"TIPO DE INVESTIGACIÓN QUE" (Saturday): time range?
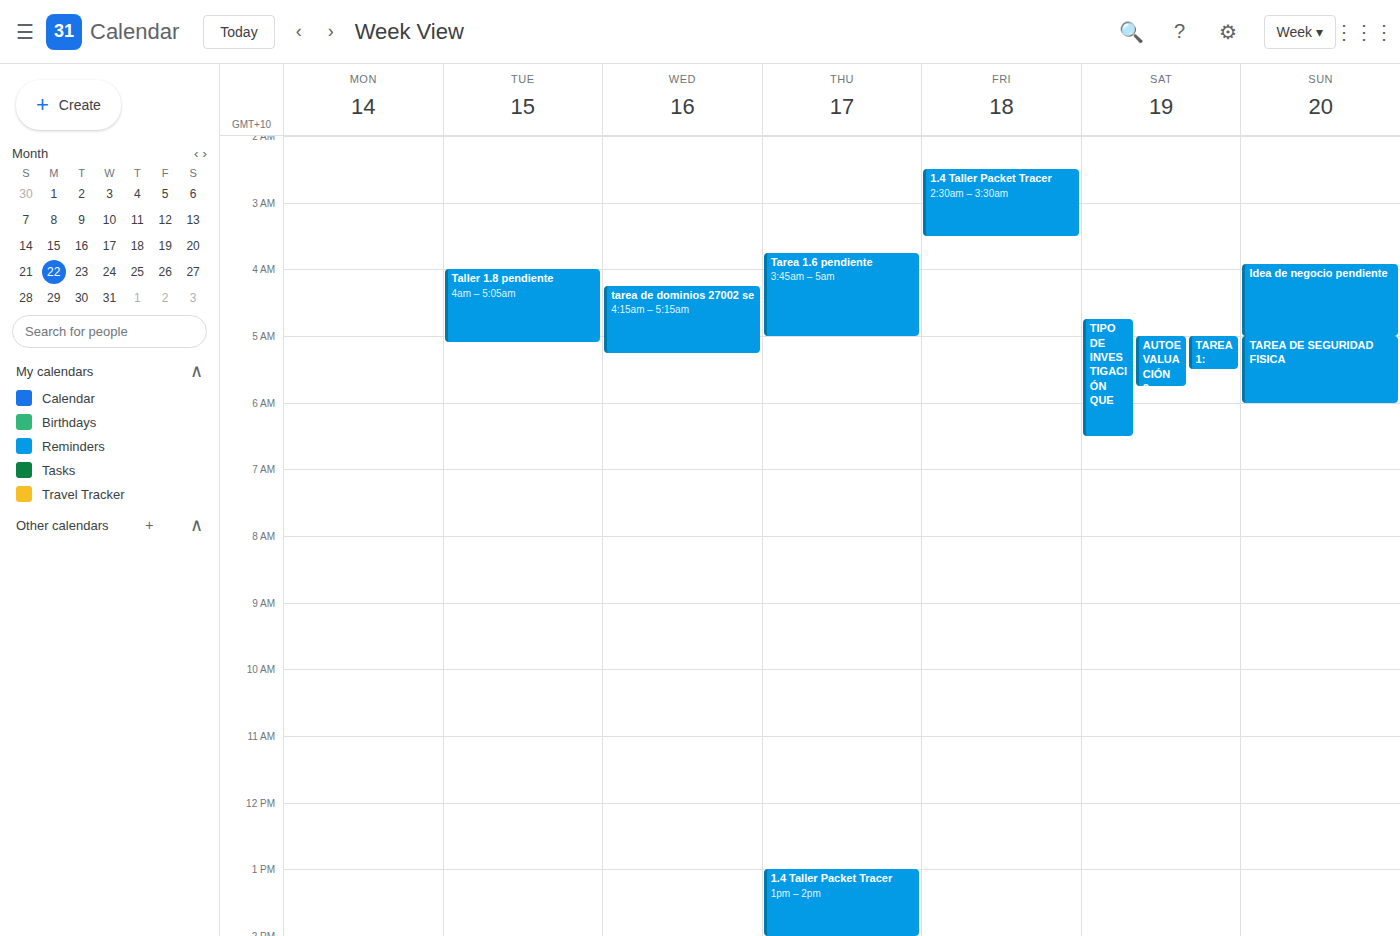
4:45 AM to 6:30 AM